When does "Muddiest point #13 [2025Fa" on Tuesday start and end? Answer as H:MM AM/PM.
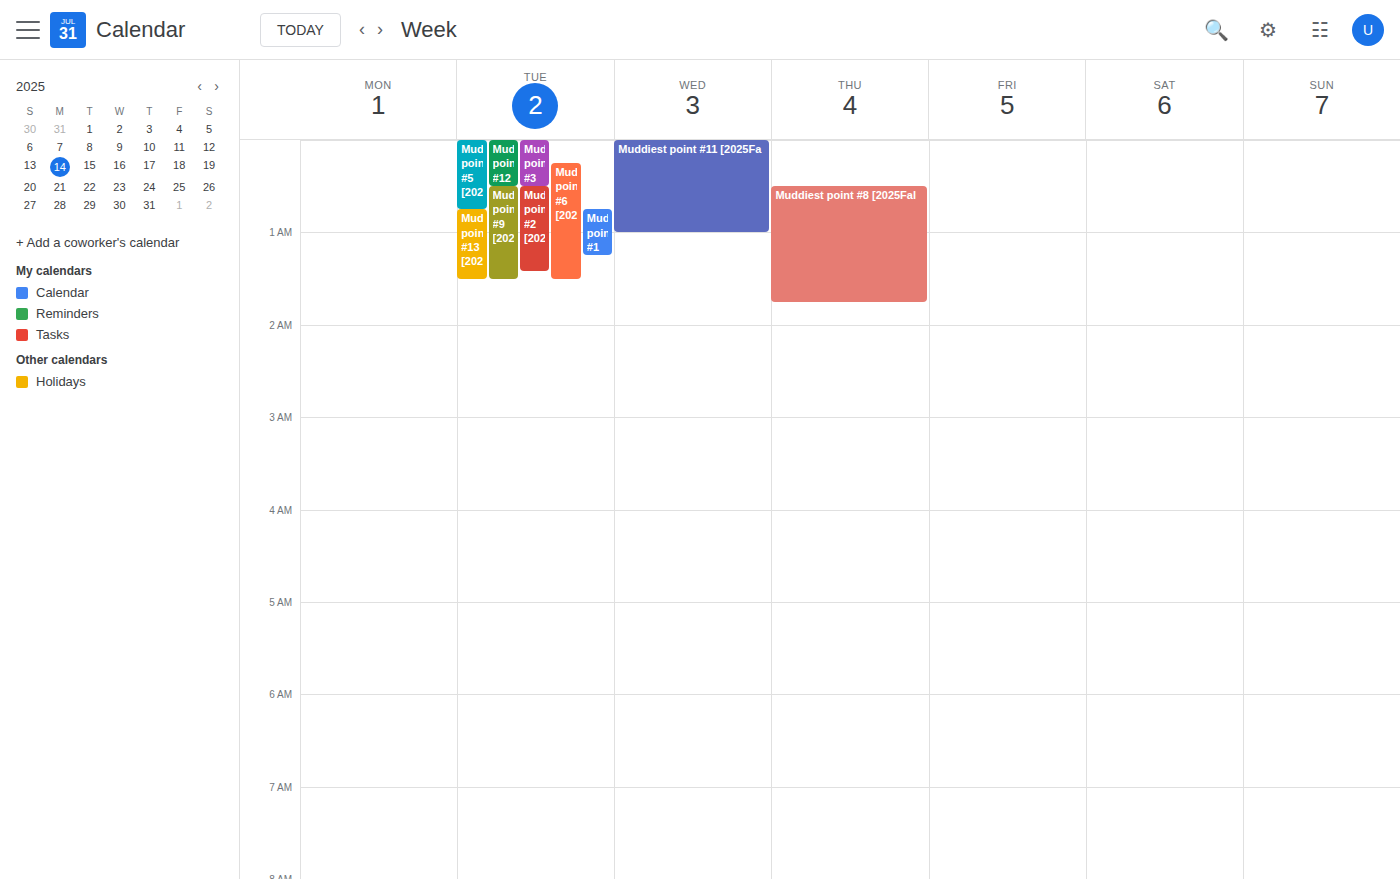
12:45 AM to 1:30 AM